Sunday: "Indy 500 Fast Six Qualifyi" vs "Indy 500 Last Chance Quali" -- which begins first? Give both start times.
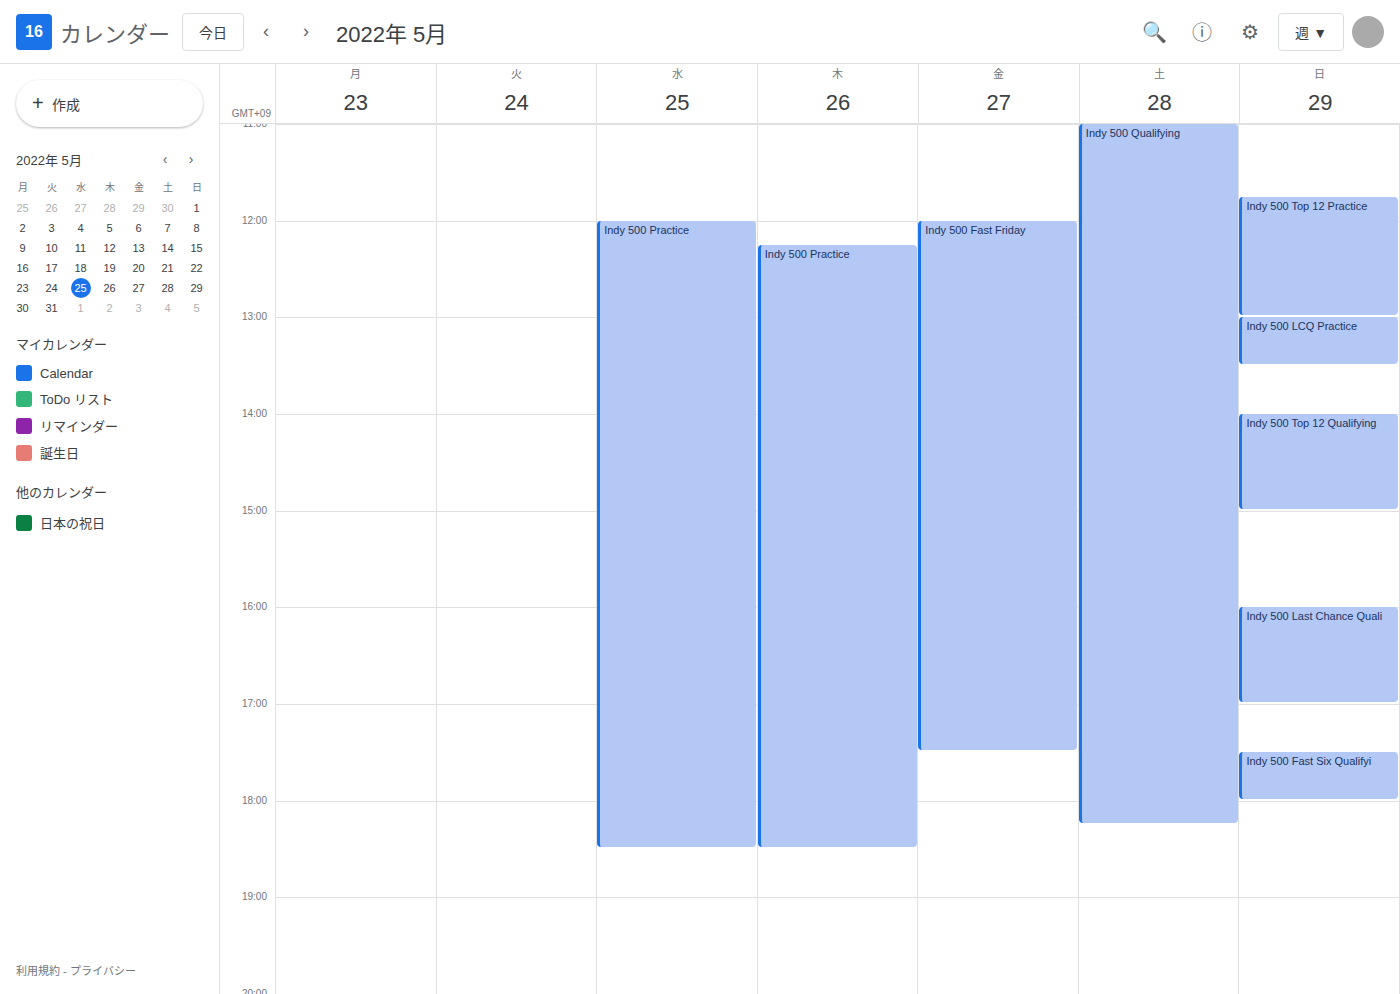
"Indy 500 Last Chance Quali" 4:00 PM; "Indy 500 Fast Six Qualifyi" 5:30 PM.